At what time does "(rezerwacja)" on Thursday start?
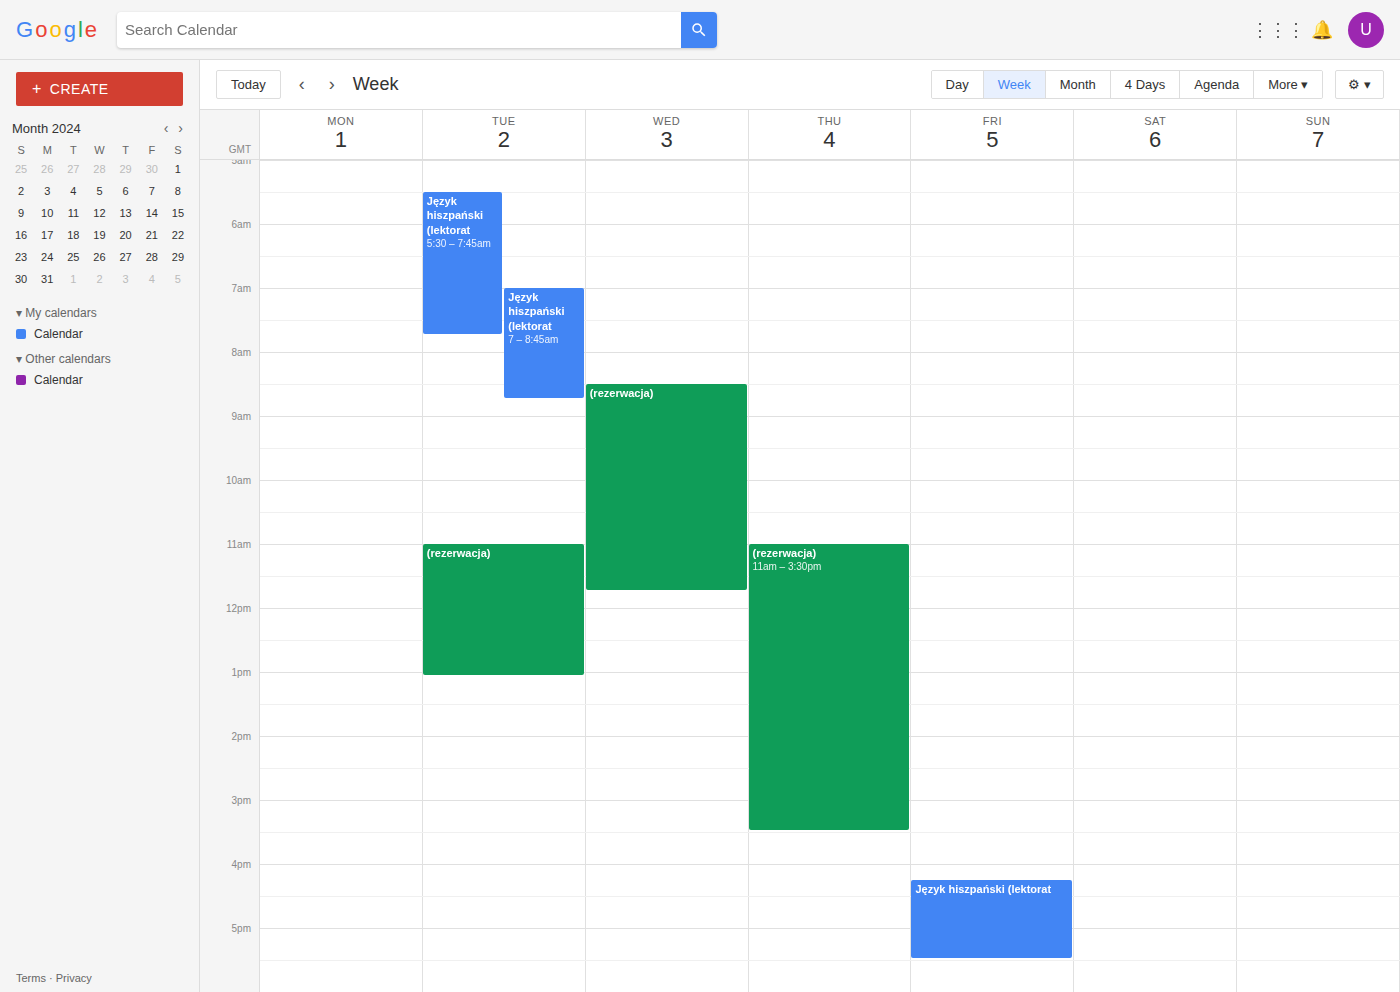
11:00 AM